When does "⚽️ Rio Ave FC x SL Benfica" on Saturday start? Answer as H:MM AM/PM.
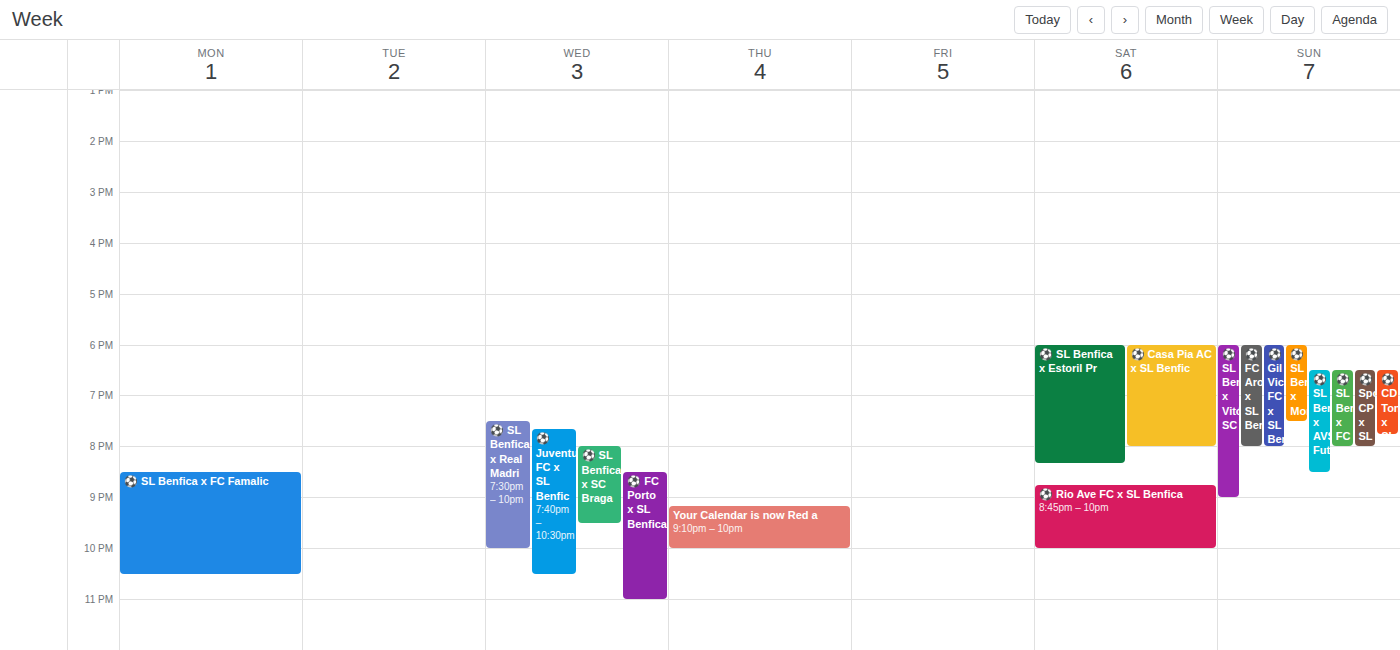
8:45 PM